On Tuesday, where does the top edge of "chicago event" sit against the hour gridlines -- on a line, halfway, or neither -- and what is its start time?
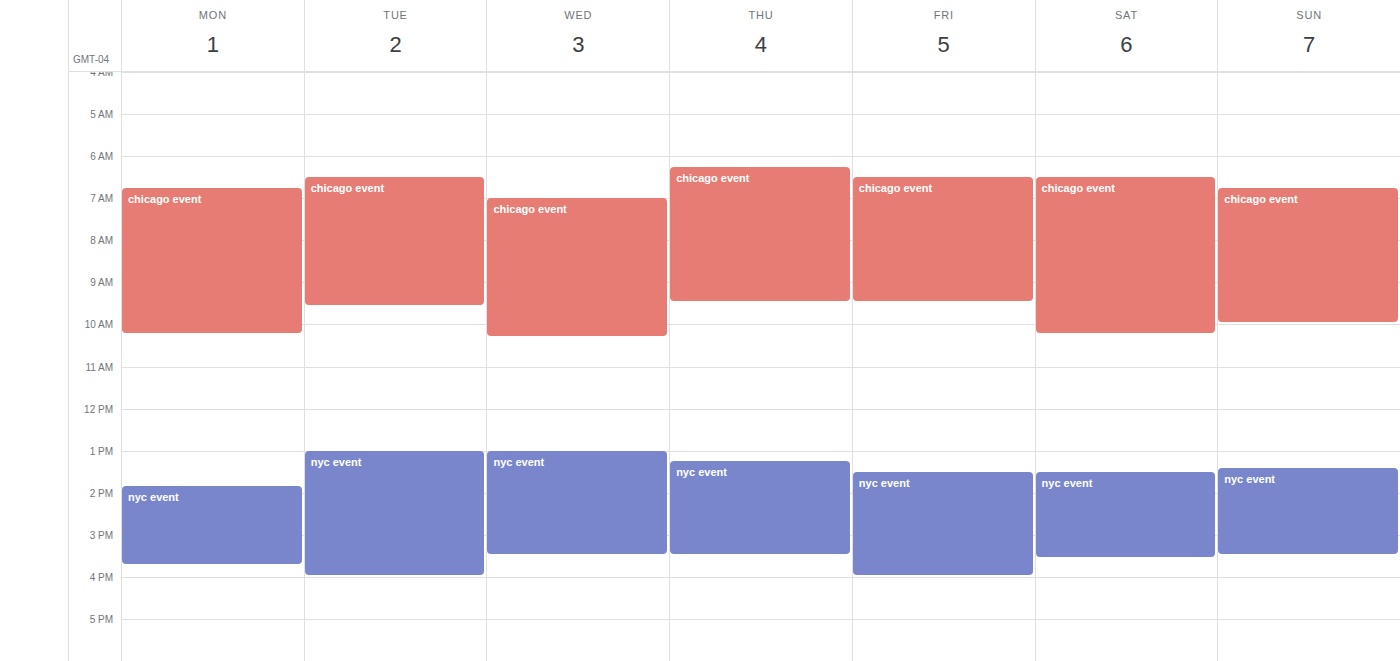
6:30 AM -- halfway between the 6 AM and 7 AM lines.